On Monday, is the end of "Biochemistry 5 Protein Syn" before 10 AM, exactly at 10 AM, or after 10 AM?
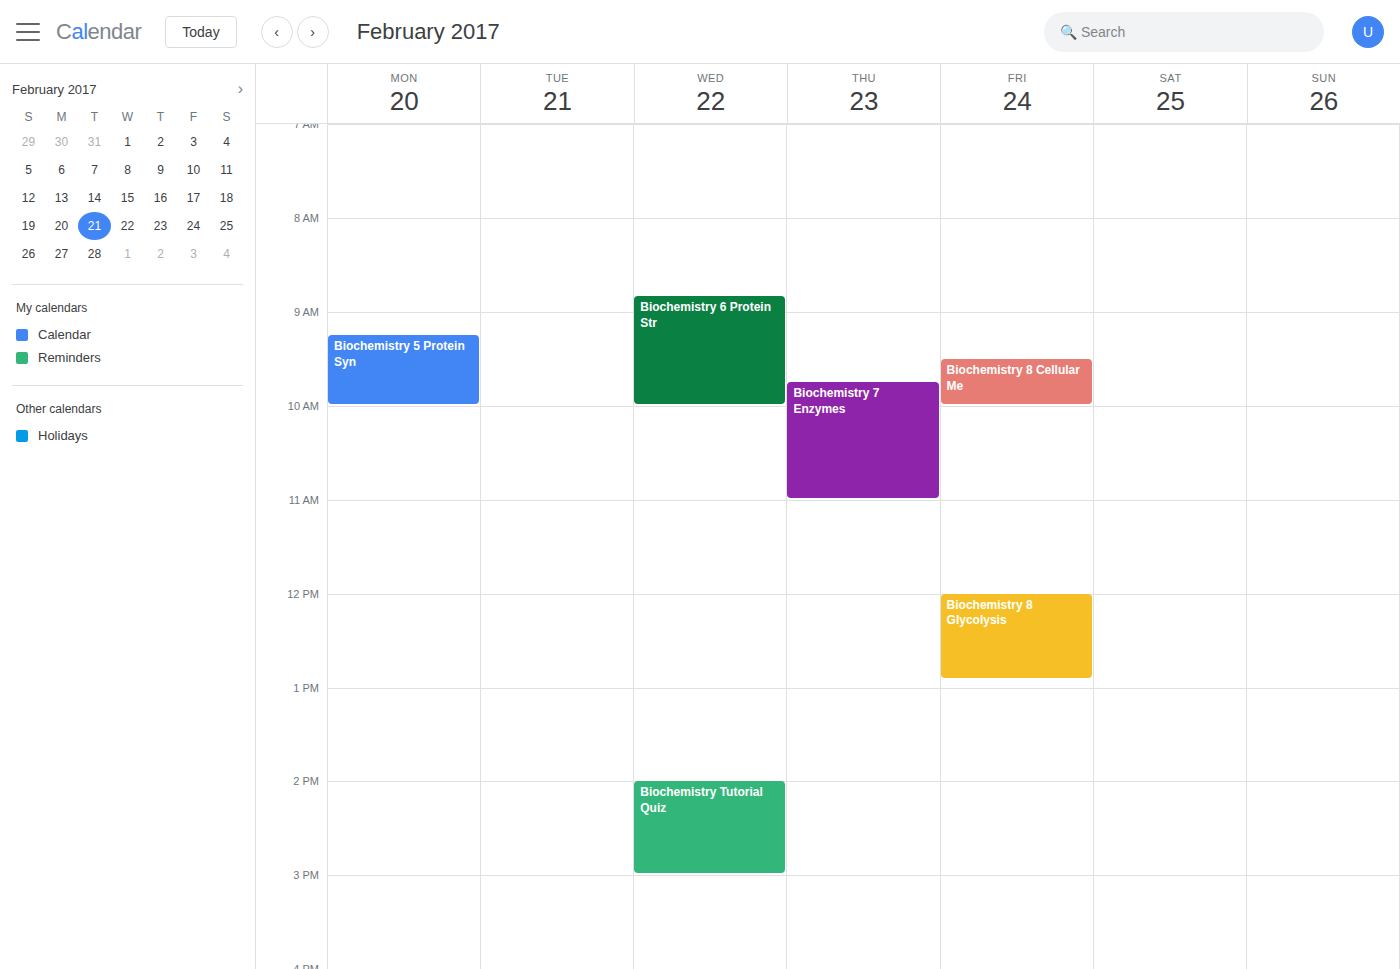
10:00 AM -- exactly at 10 AM, on the 10 AM line.